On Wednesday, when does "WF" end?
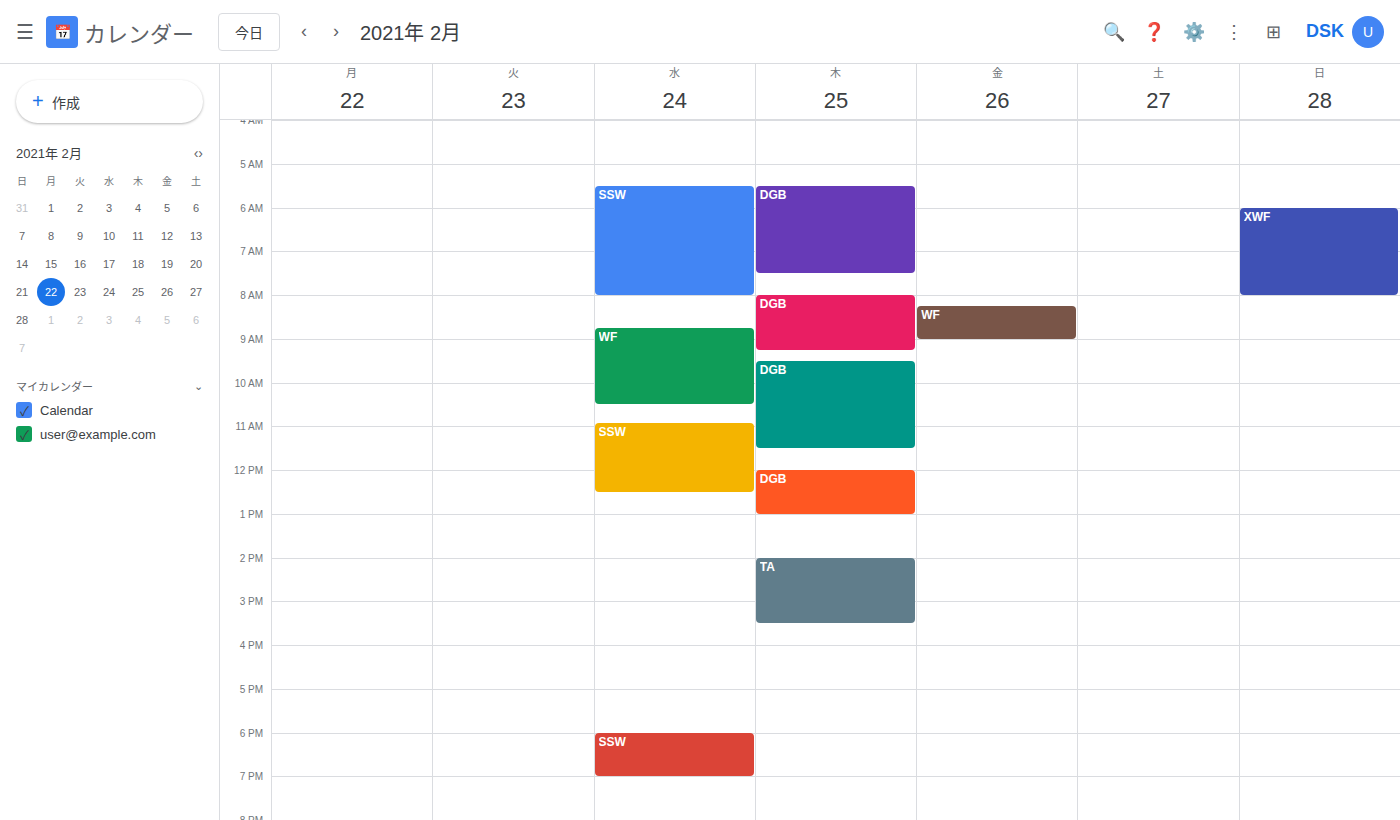
10:30 AM